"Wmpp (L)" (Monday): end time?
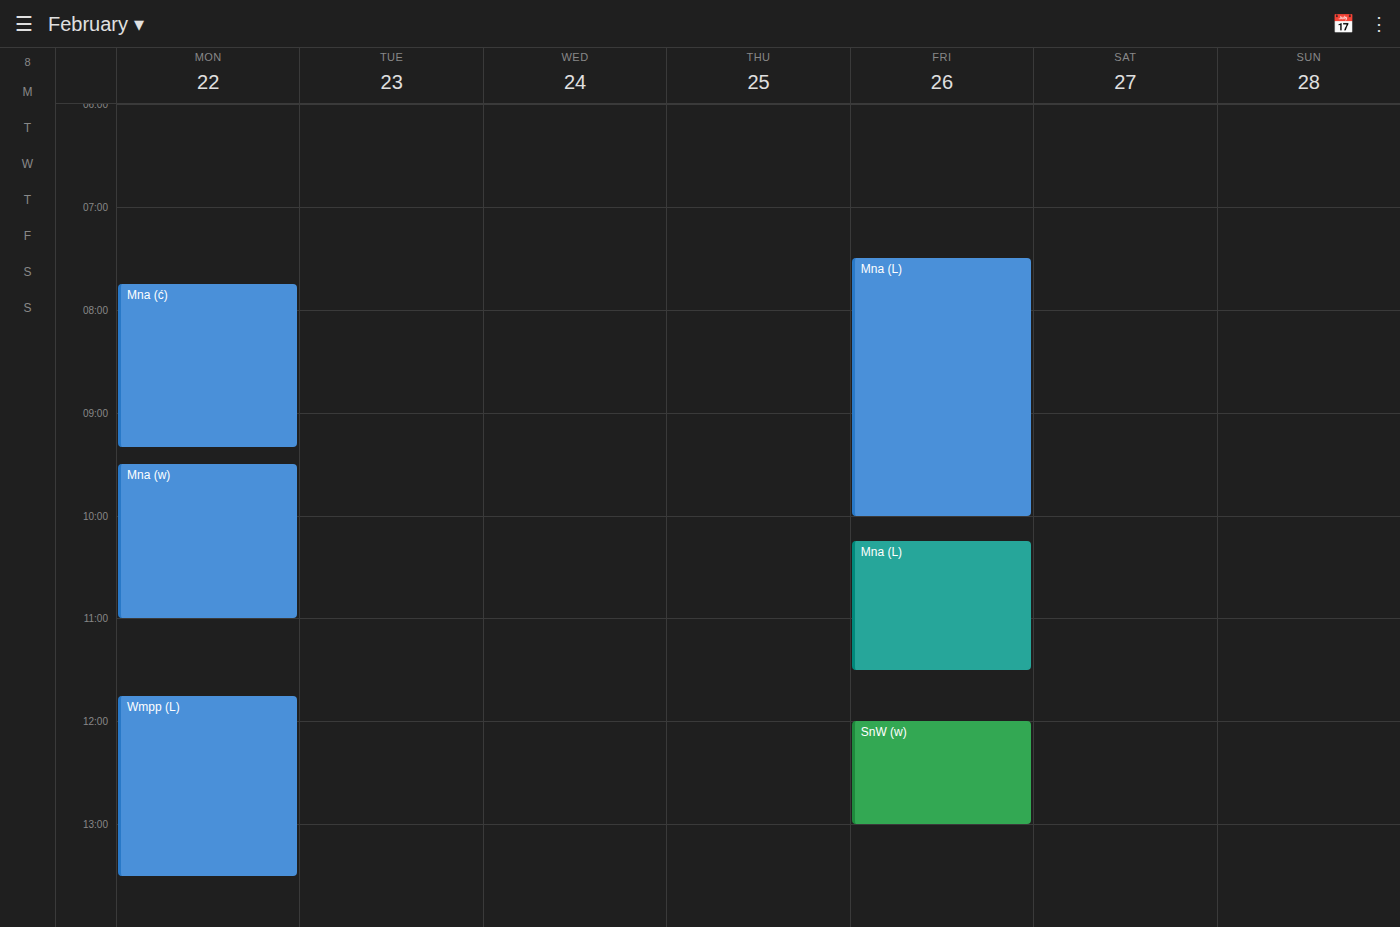
1:30 PM